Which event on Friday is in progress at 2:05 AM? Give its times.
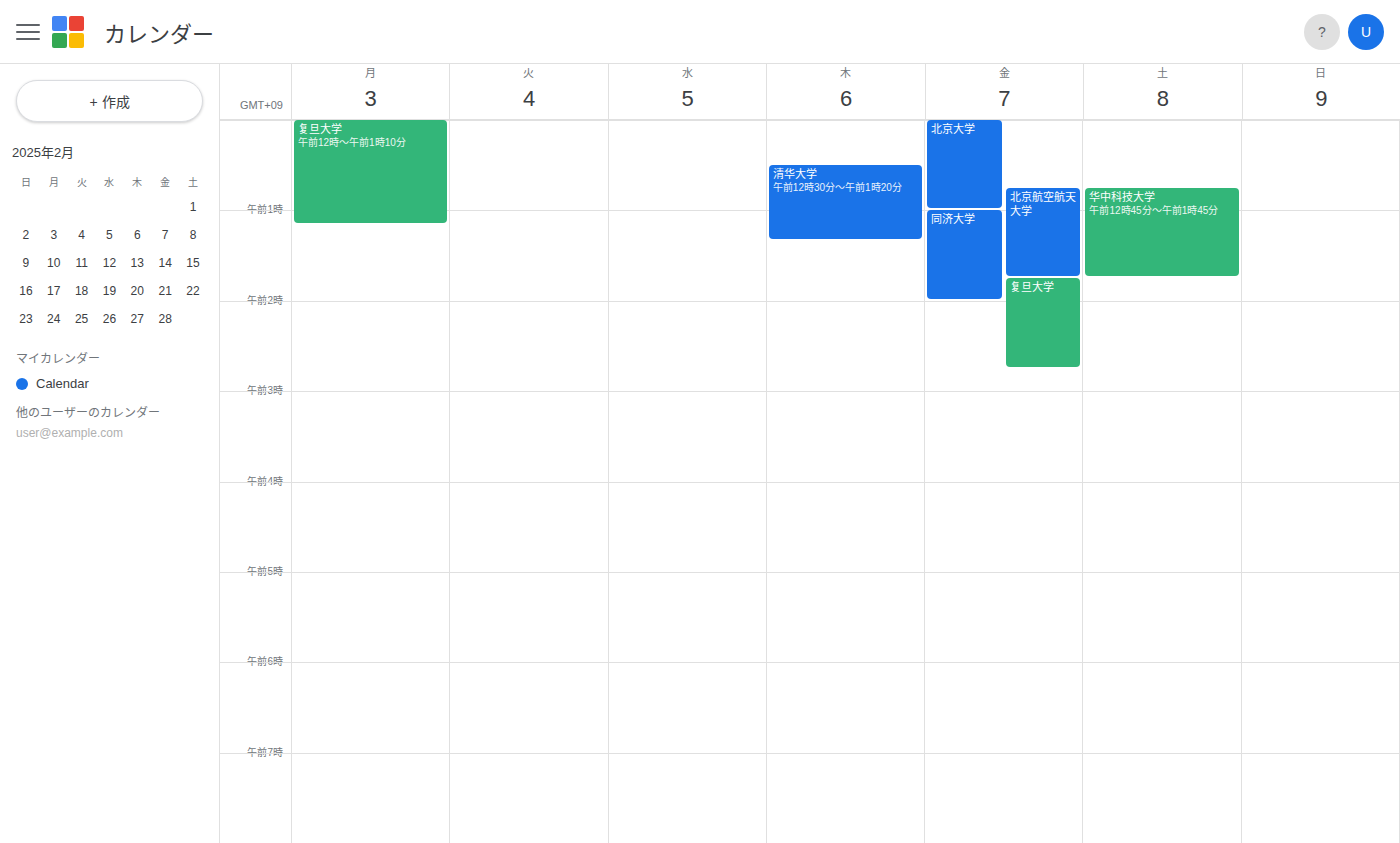
"复旦大学", 1:45 AM to 2:45 AM